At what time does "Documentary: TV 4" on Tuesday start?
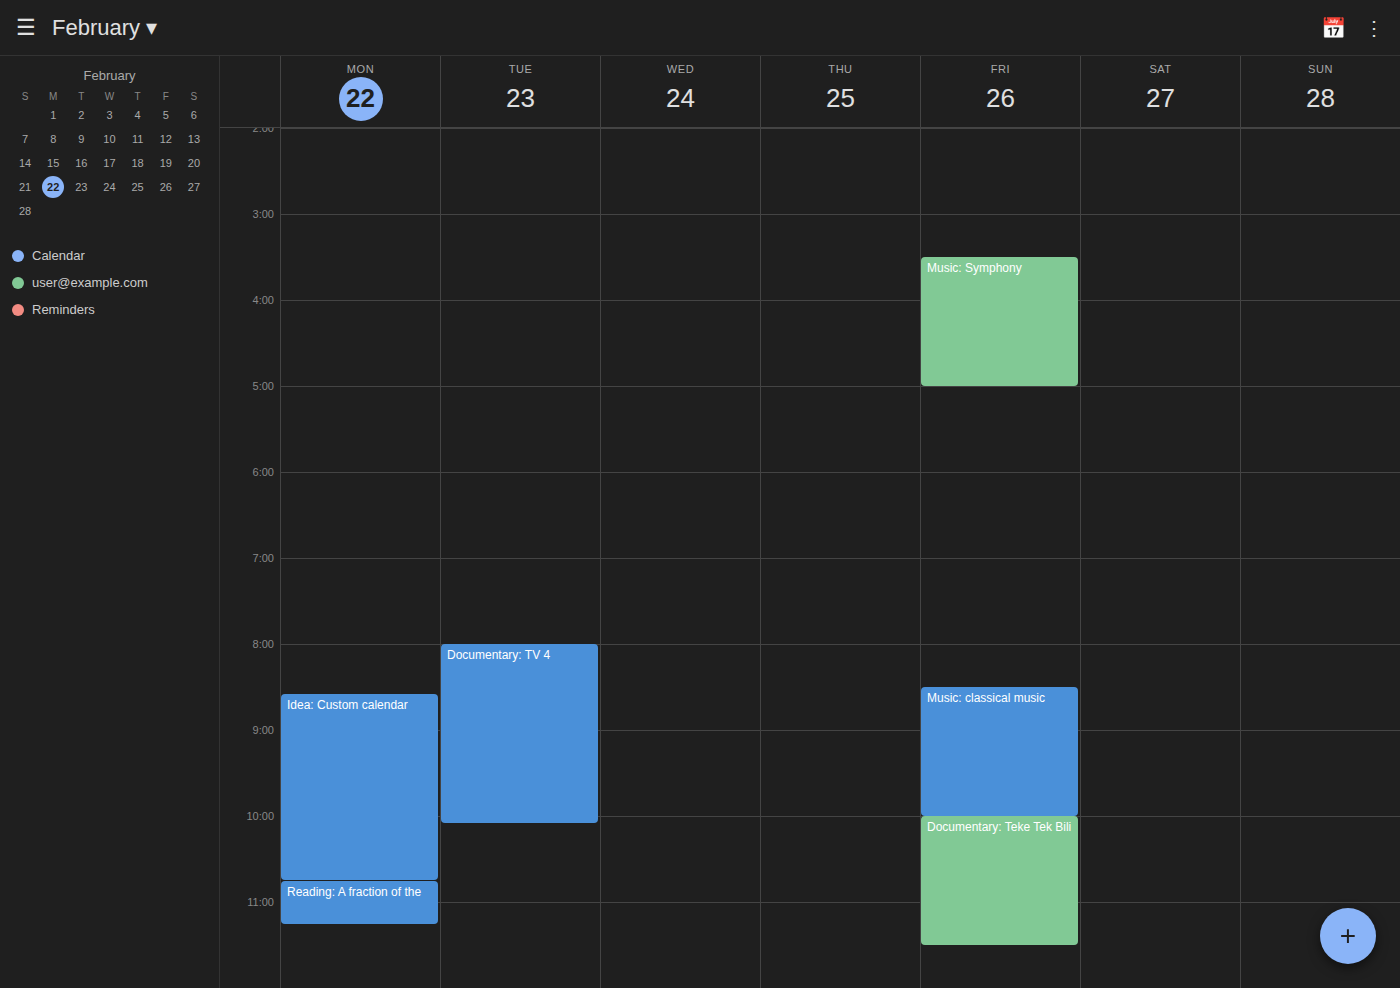
8:00 PM